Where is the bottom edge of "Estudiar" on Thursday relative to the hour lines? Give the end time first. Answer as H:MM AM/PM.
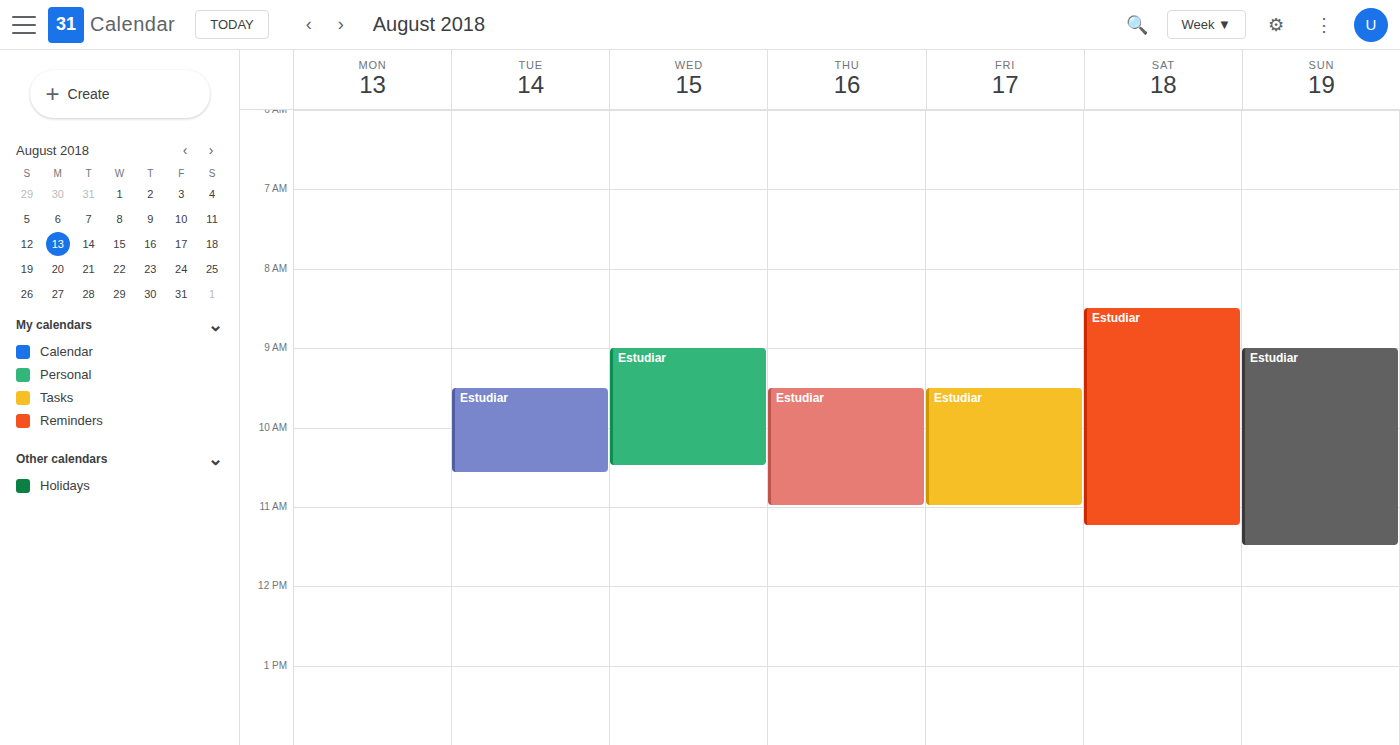
11:00 AM -- exactly on the 11 AM line.